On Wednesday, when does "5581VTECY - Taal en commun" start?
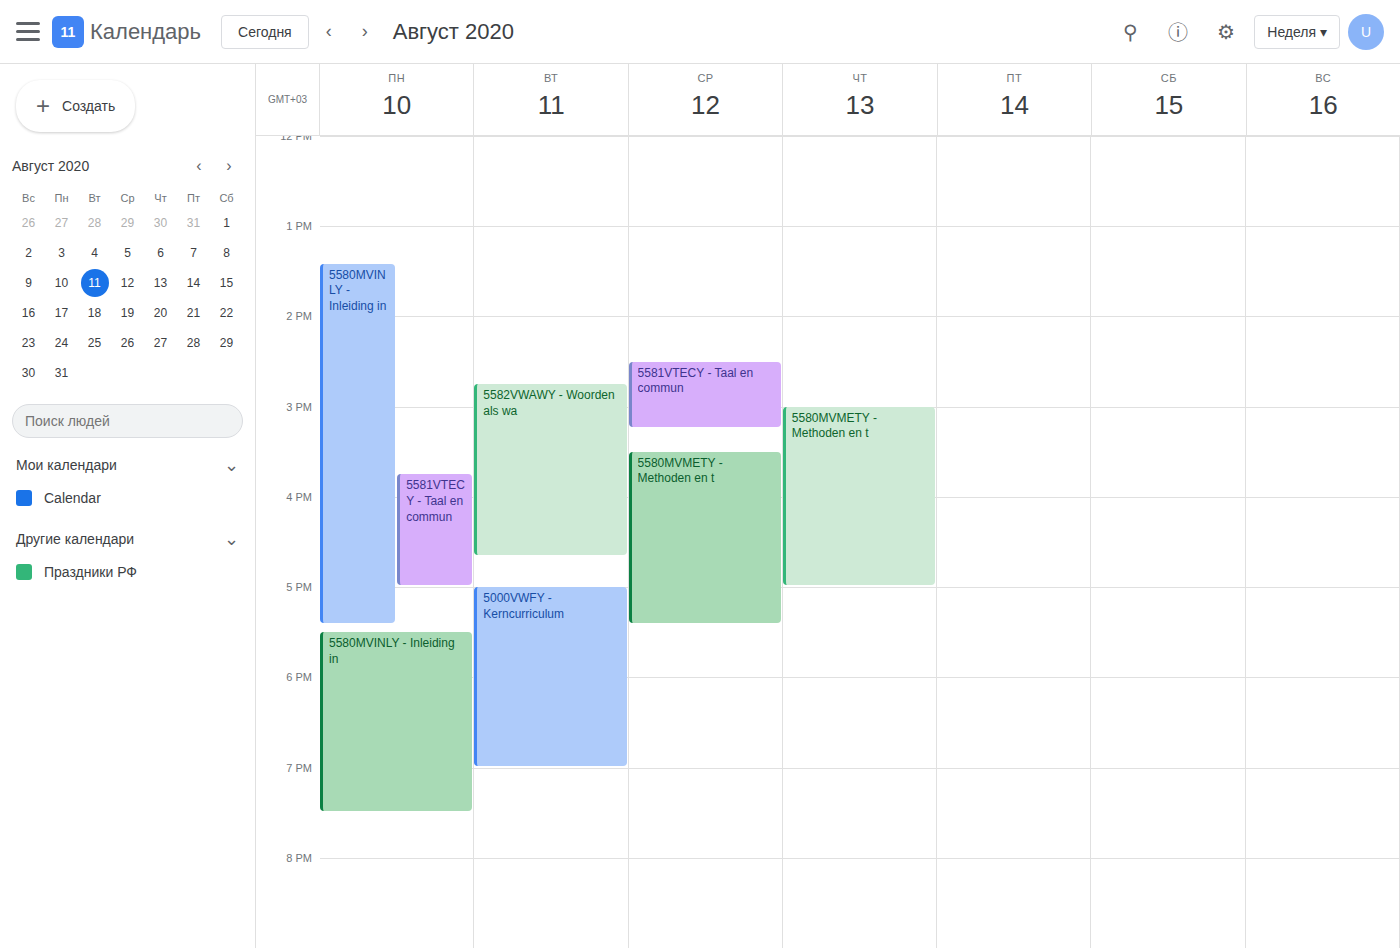
2:30 PM